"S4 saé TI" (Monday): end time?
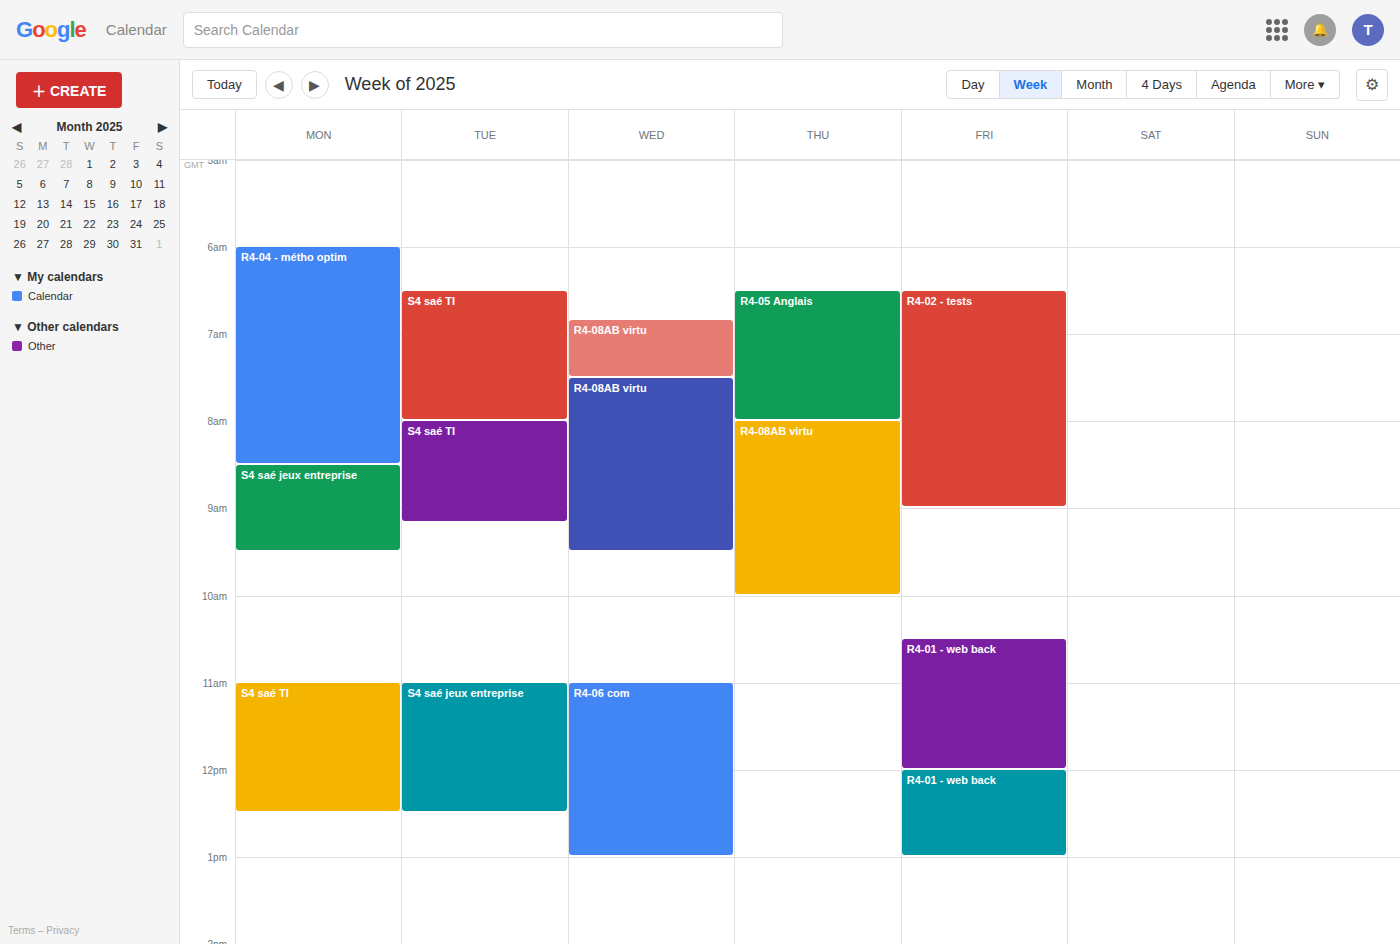
12:30 PM